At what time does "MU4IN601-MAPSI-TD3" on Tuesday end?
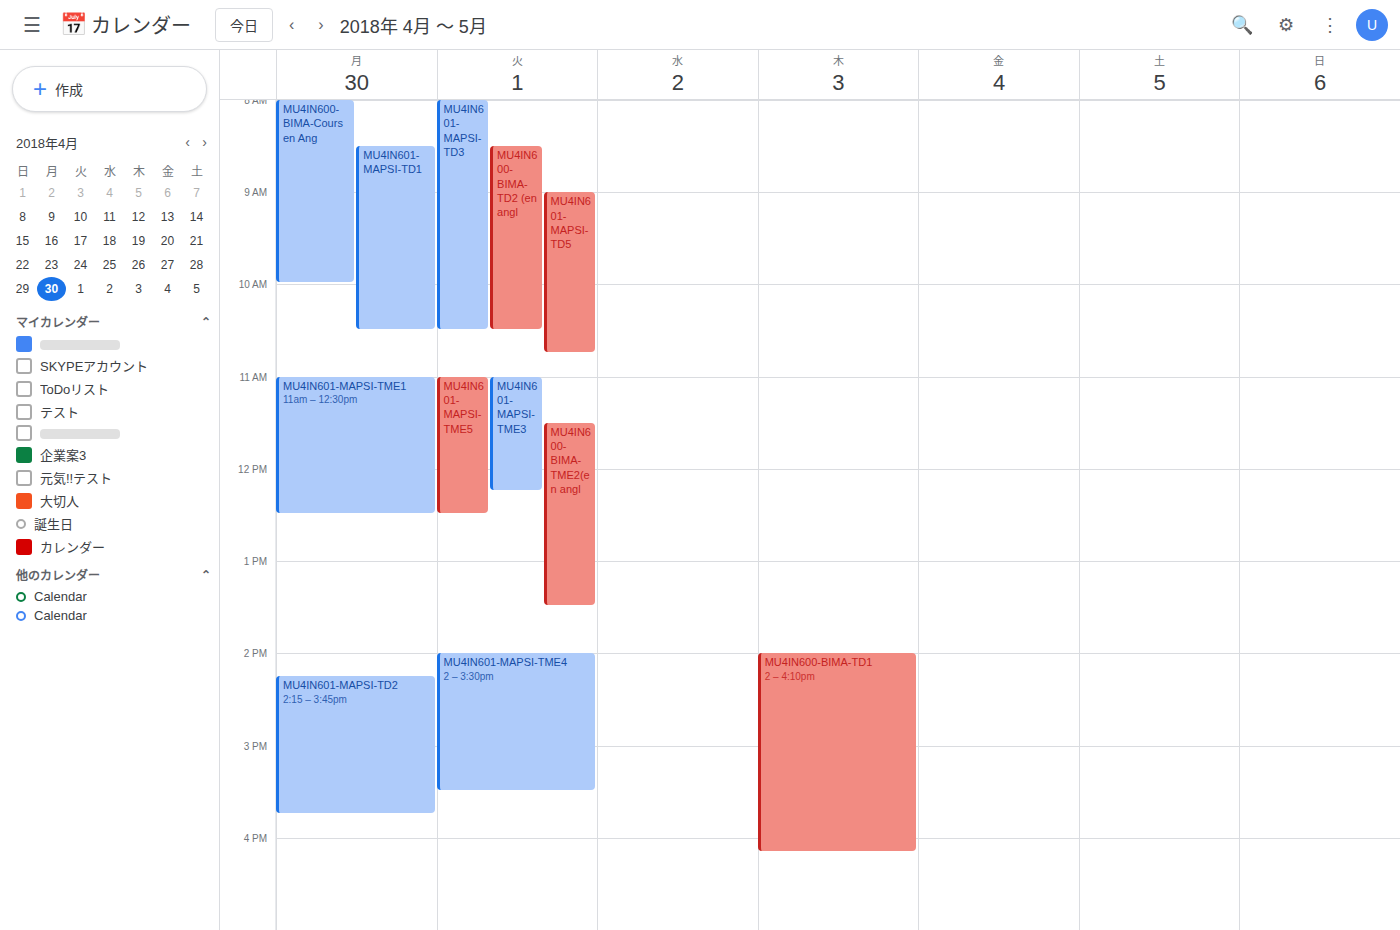
10:30 AM